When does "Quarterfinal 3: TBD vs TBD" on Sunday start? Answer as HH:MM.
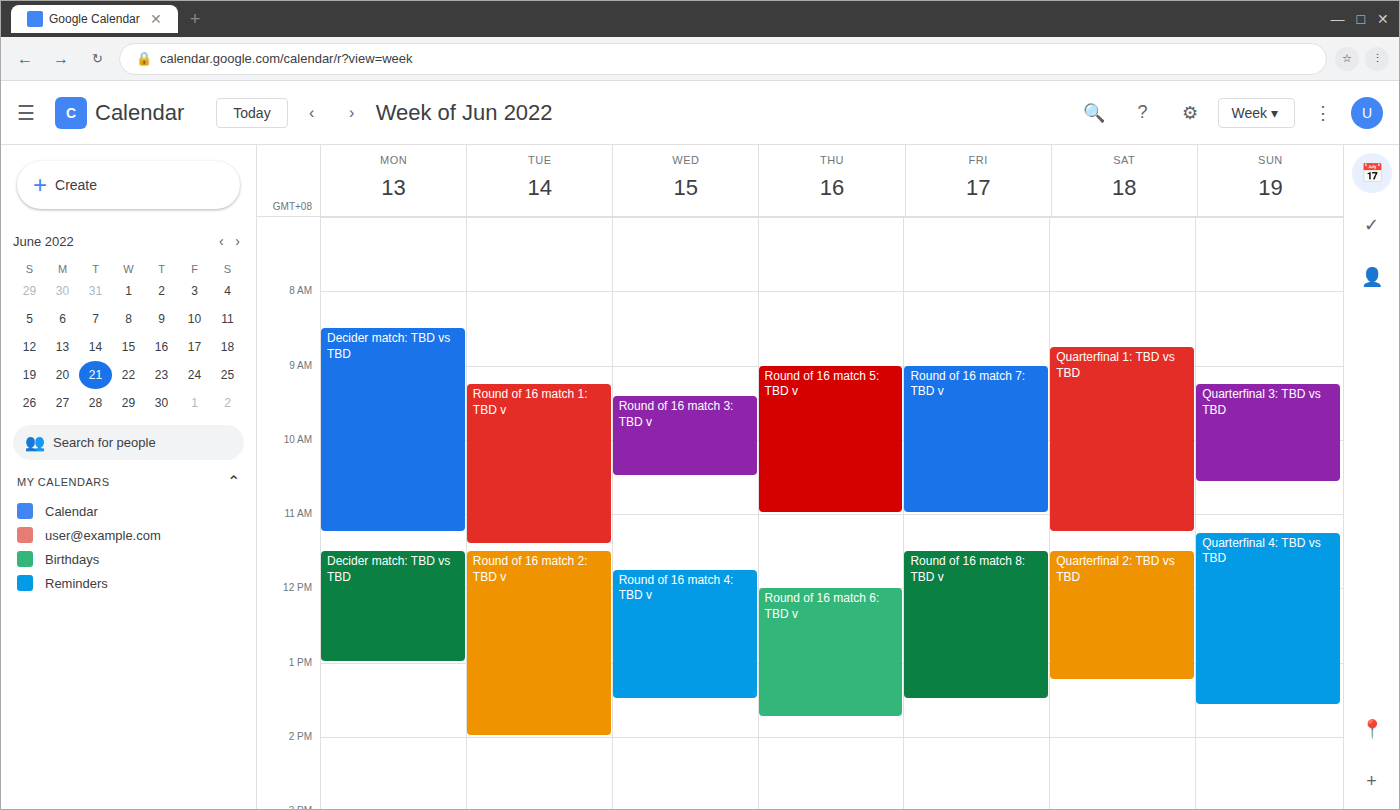
09:15